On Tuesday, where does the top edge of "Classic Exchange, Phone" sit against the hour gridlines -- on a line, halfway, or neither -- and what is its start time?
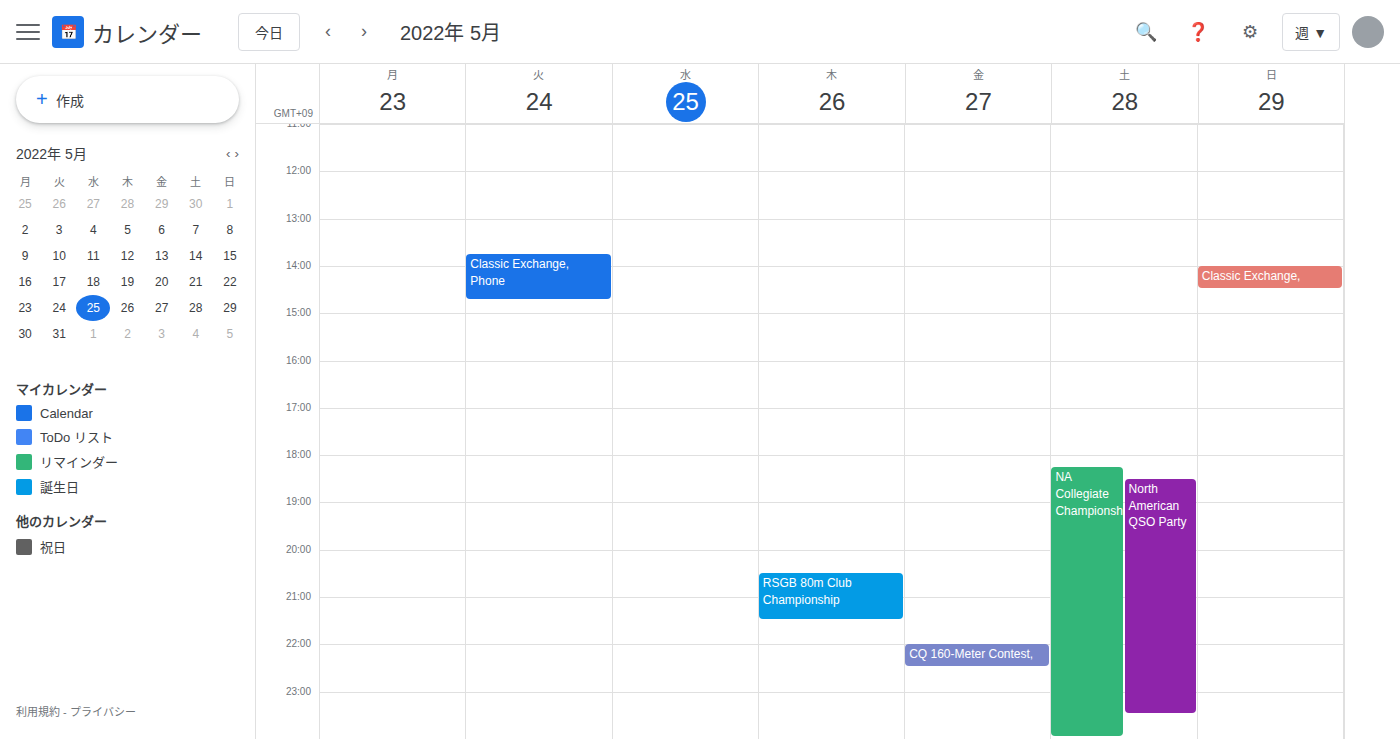
1:45 PM -- neither: three quarters of the way from the 1 PM line to the 2 PM line.